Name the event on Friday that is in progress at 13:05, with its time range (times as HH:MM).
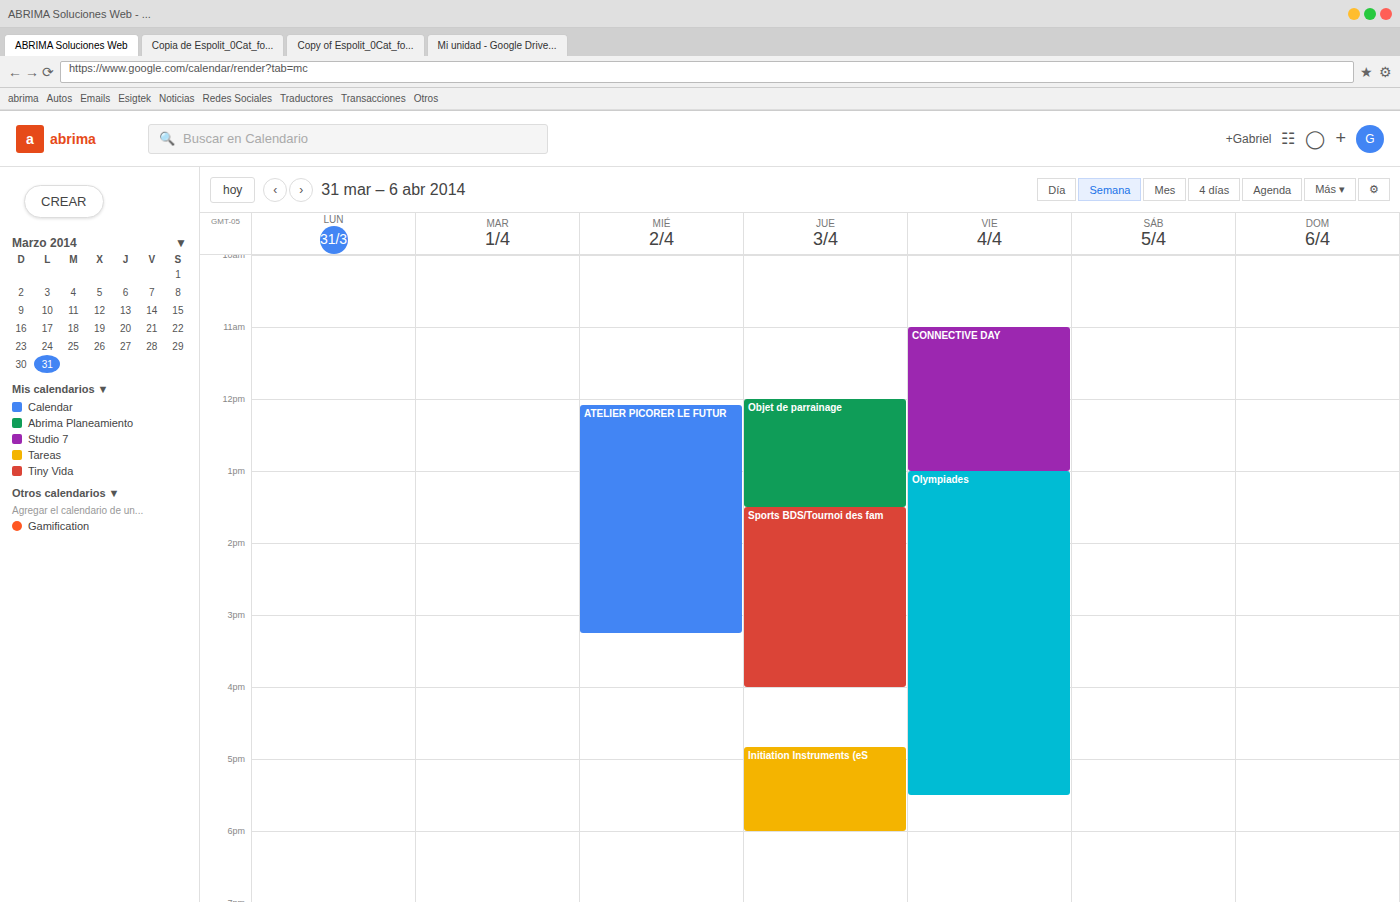
"Olympiades", 13:00 to 17:30